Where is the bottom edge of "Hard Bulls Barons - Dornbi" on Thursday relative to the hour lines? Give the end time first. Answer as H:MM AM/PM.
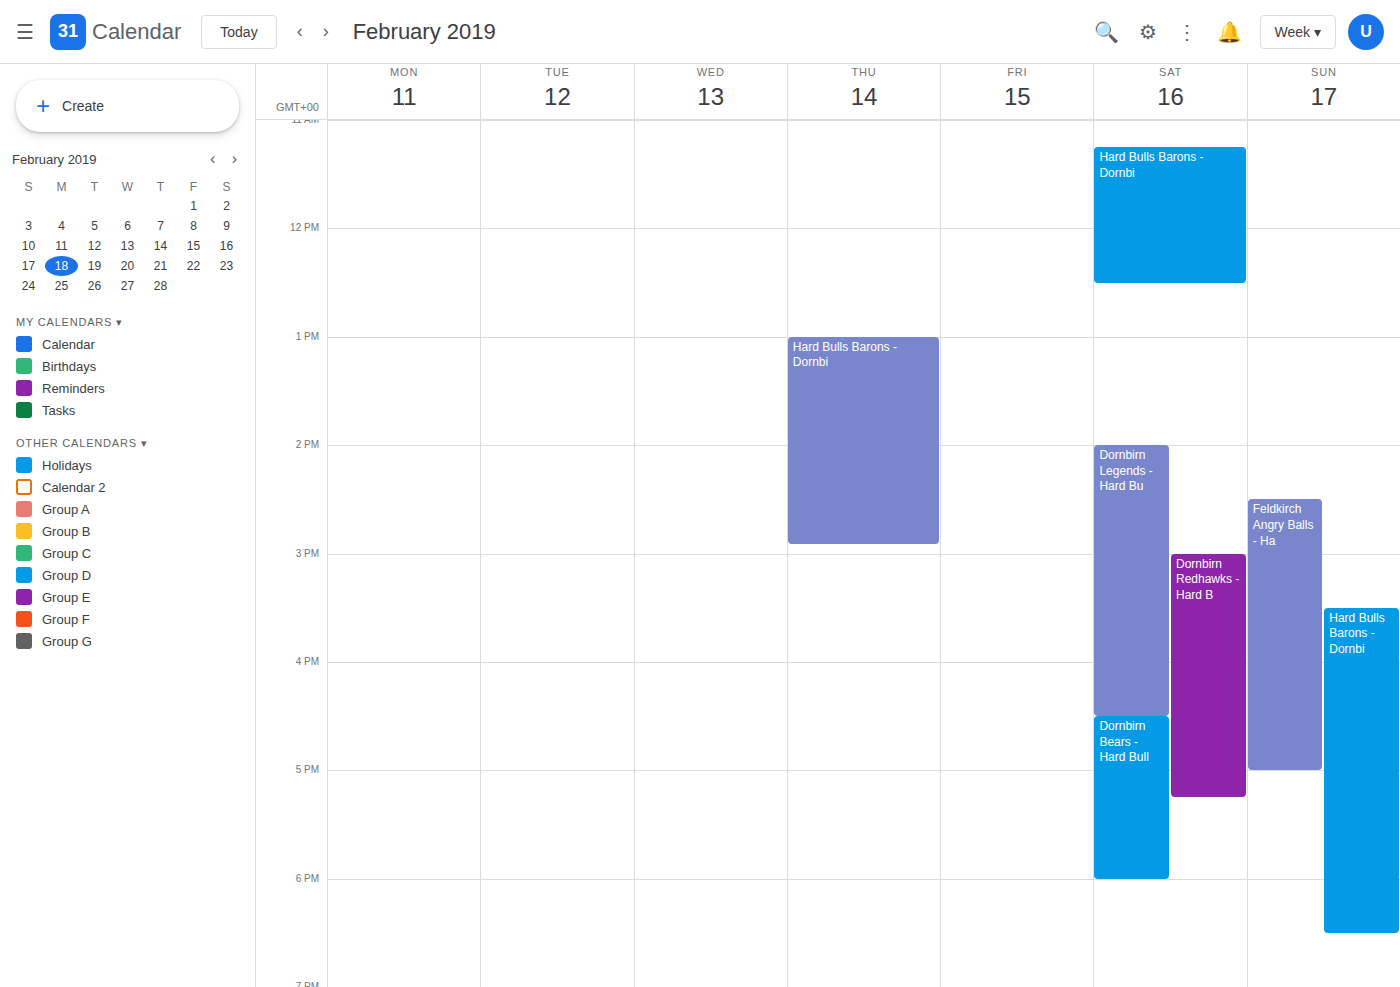
2:55 PM -- neither: 55 minutes below the 2 PM line and 5 minutes above the 3 PM line.